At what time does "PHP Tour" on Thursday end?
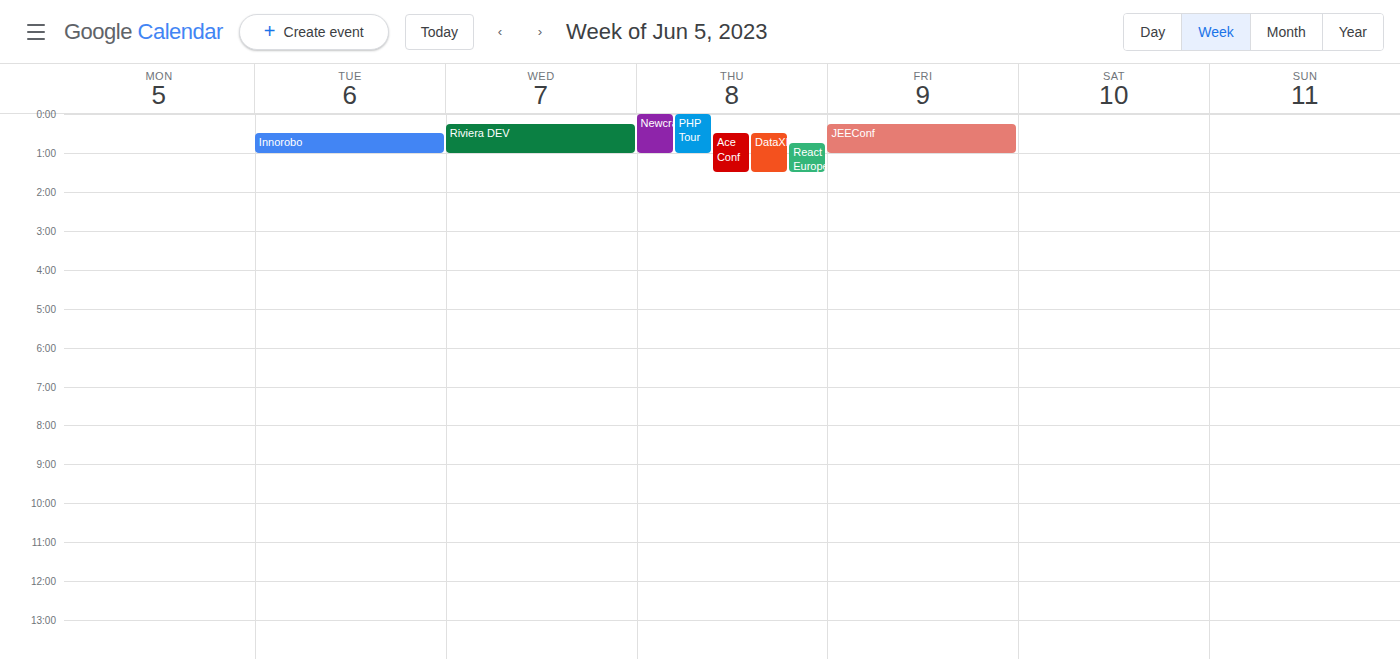
01:00